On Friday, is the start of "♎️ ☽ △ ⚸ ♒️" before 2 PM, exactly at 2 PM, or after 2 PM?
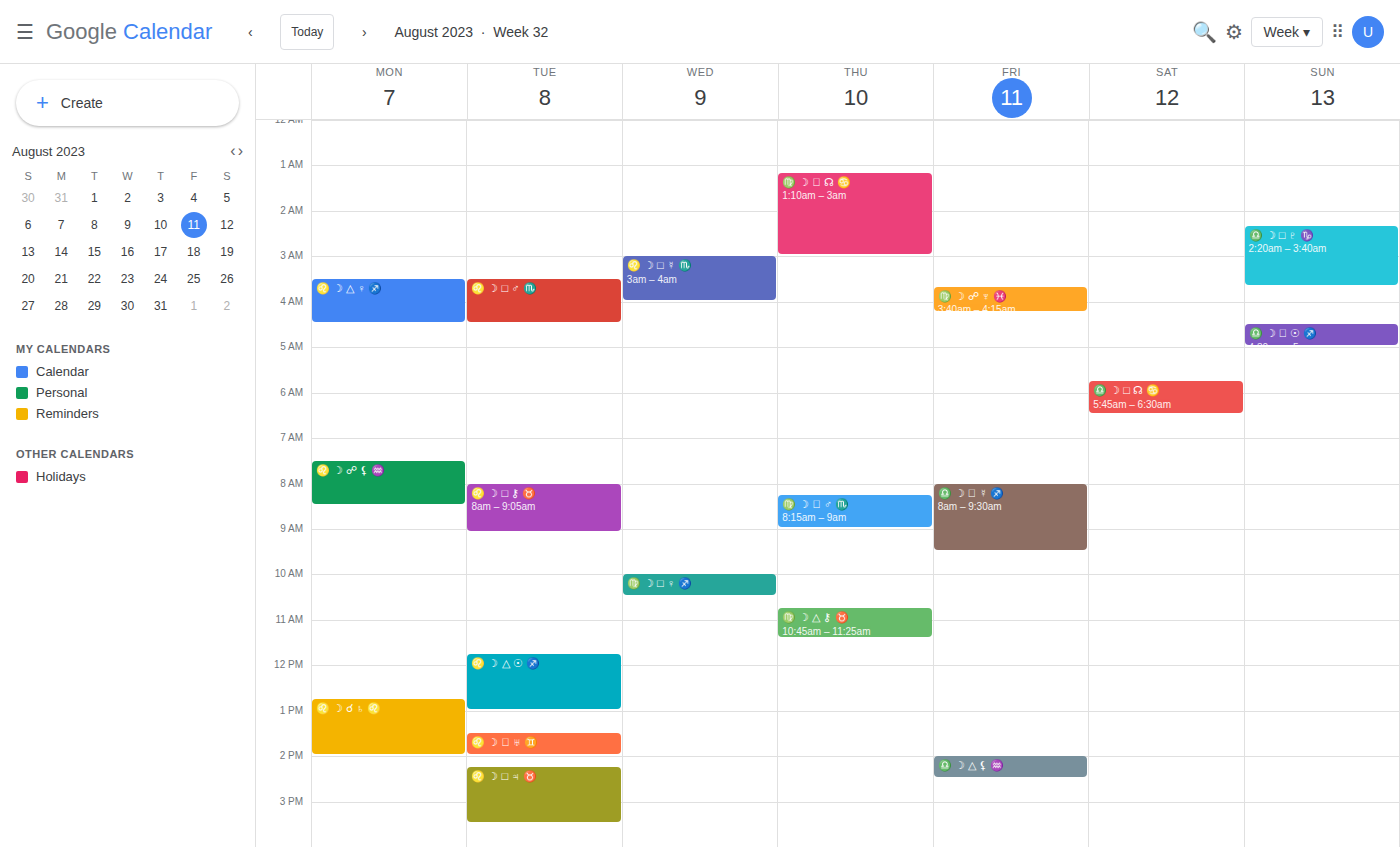
2:00 PM -- exactly at 2 PM, on the 2 PM line.